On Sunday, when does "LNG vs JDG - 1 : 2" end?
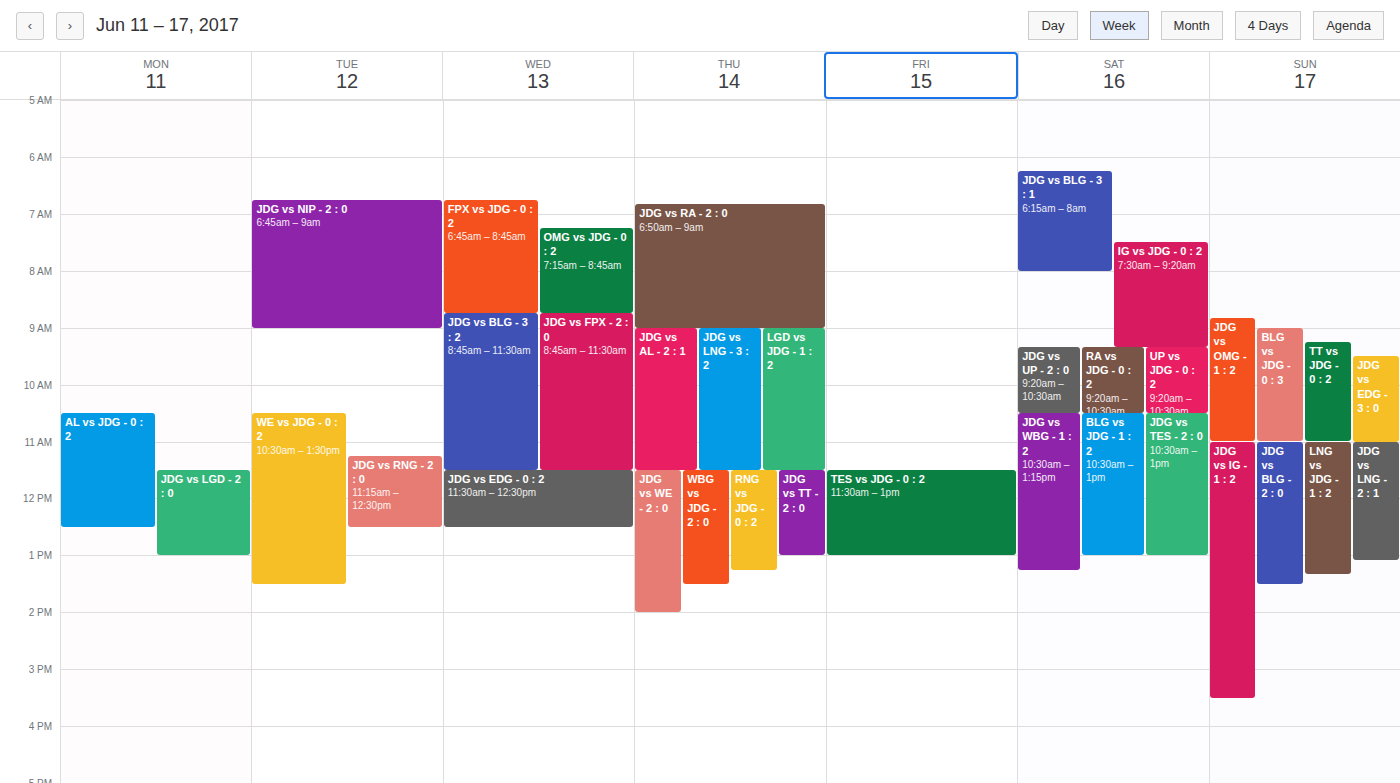
1:20 PM